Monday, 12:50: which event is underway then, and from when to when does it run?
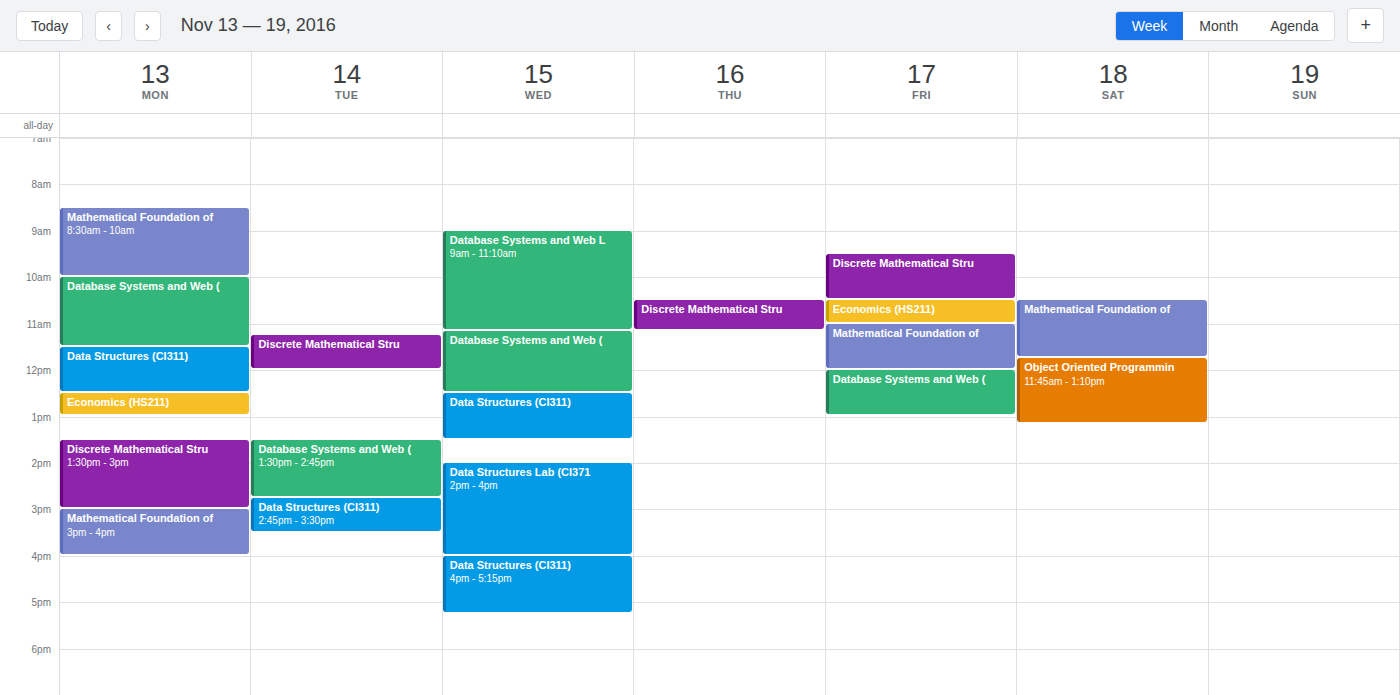
"Economics (HS211)", 12:30 to 13:00